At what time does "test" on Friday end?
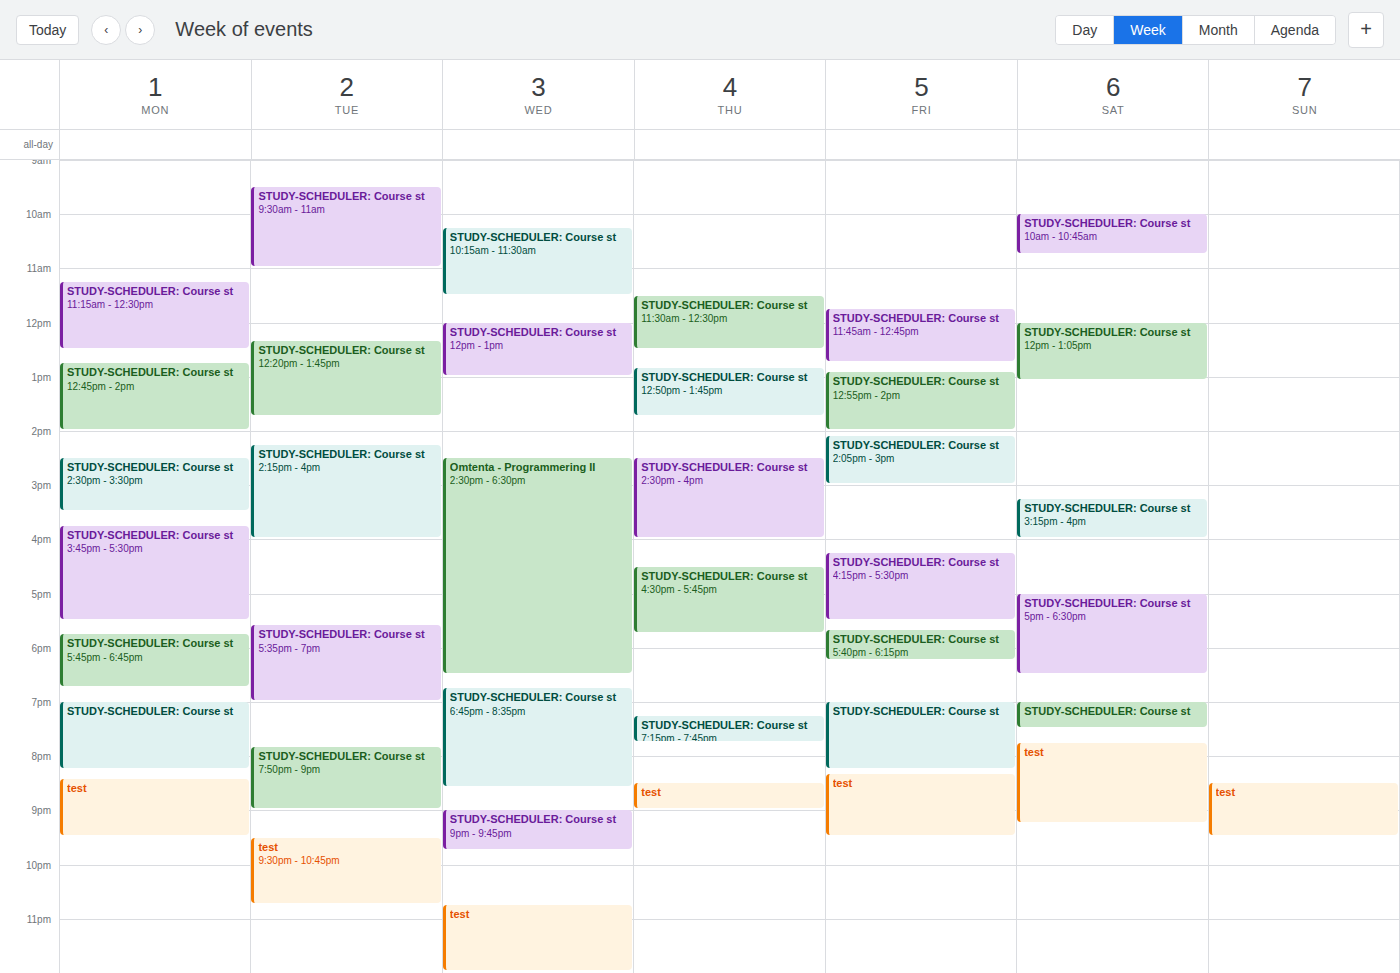
9:30 PM